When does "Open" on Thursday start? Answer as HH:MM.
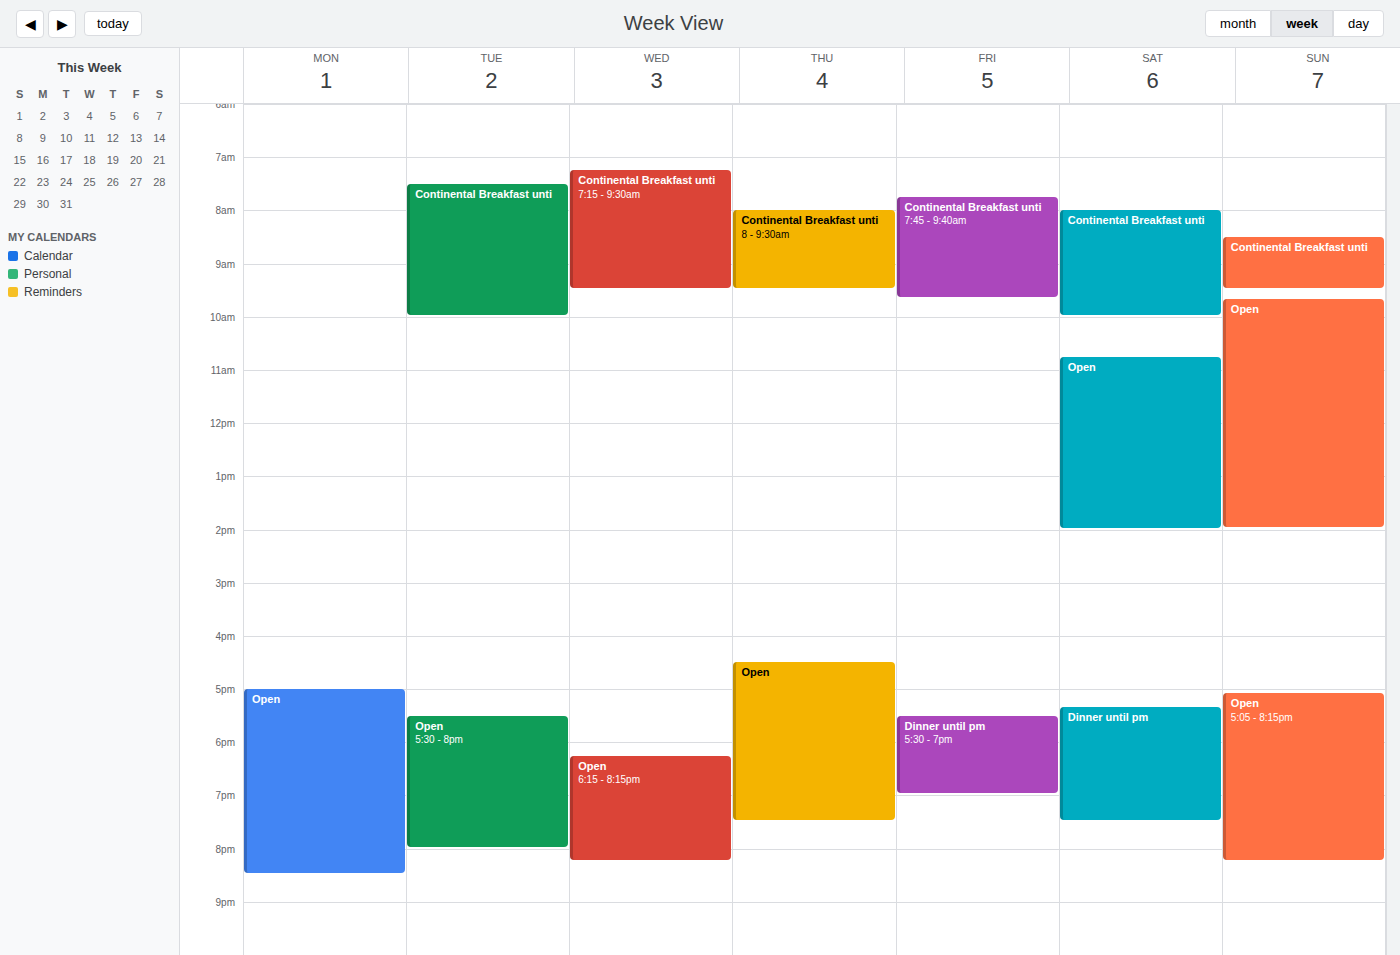
16:30